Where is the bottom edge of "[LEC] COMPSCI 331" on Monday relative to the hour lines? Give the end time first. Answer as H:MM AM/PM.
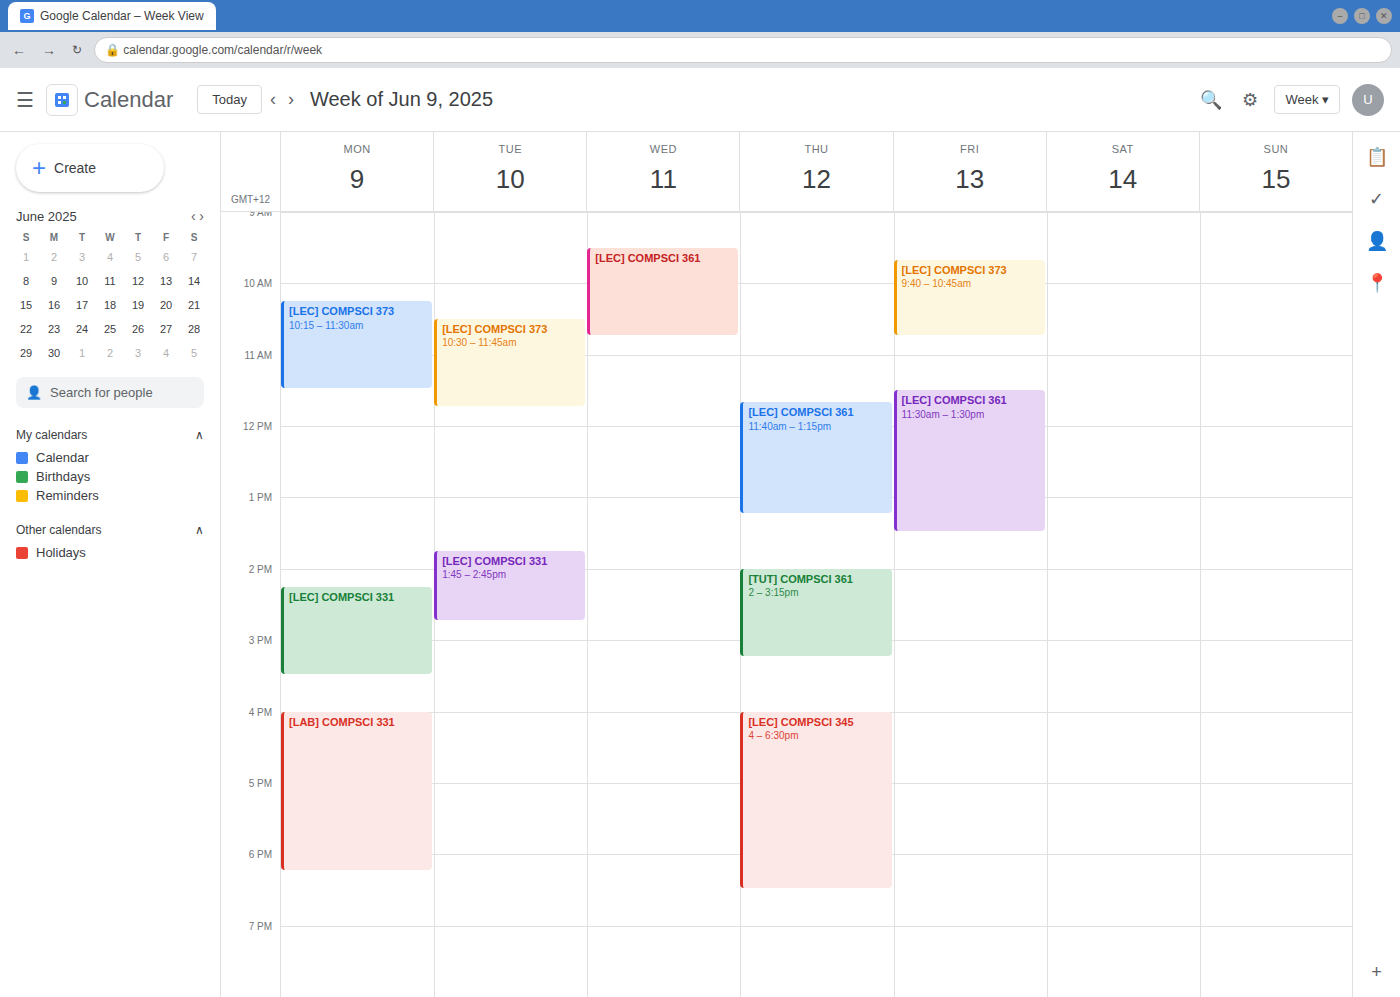
3:30 PM -- halfway between the 3 PM and 4 PM lines.